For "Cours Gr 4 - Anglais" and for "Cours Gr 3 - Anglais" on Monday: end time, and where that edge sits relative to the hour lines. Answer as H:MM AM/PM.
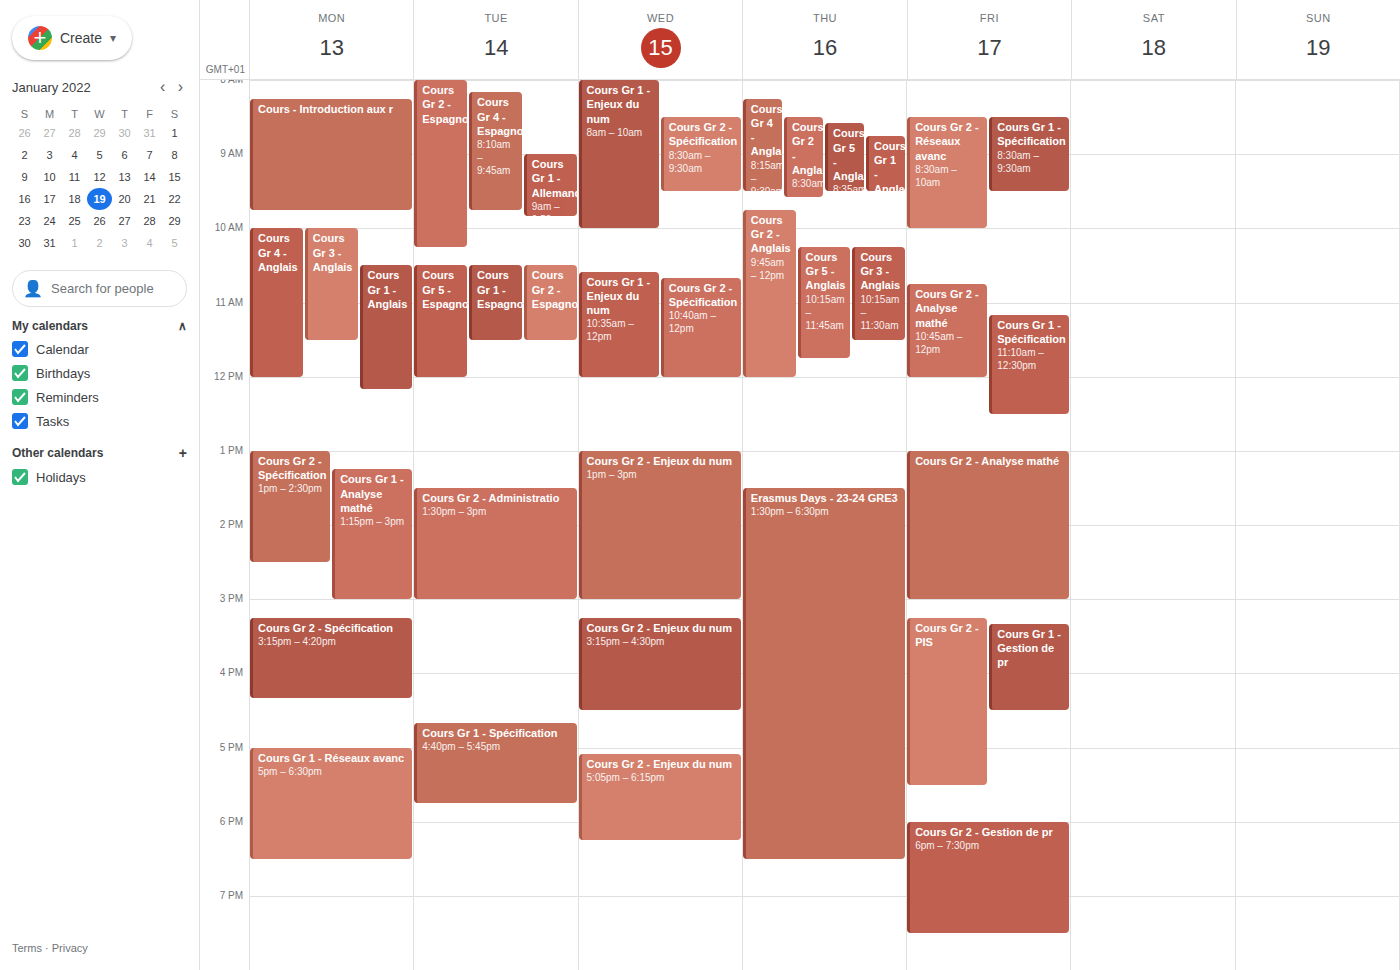
"Cours Gr 4 - Anglais": 12:00 PM, exactly on the 12 PM line. "Cours Gr 3 - Anglais": 11:30 AM, halfway between the 11 AM and 12 PM lines.